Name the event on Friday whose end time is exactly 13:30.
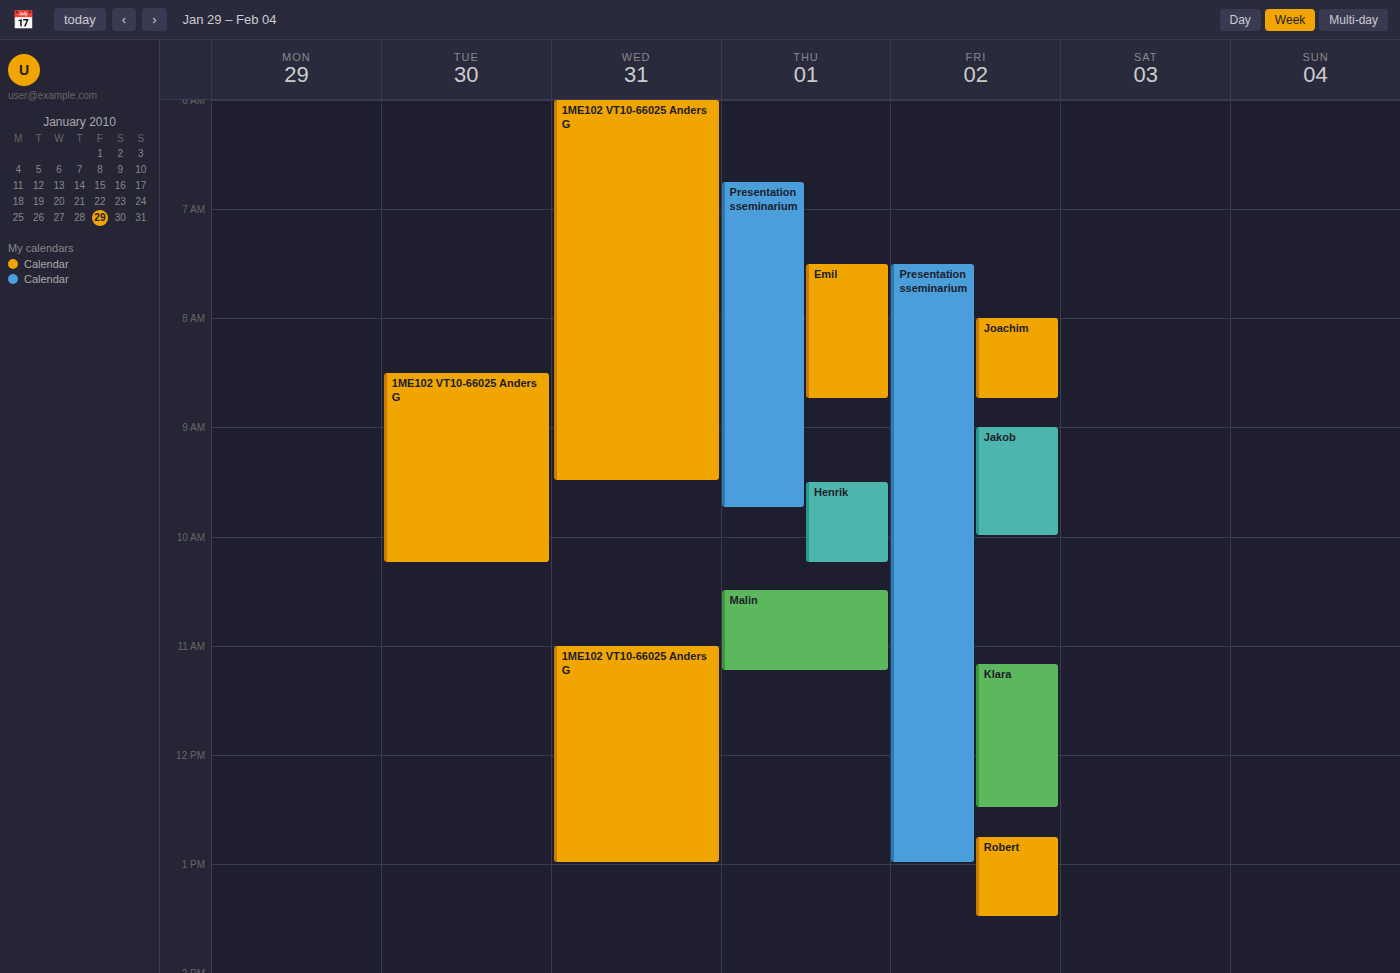
"Robert"